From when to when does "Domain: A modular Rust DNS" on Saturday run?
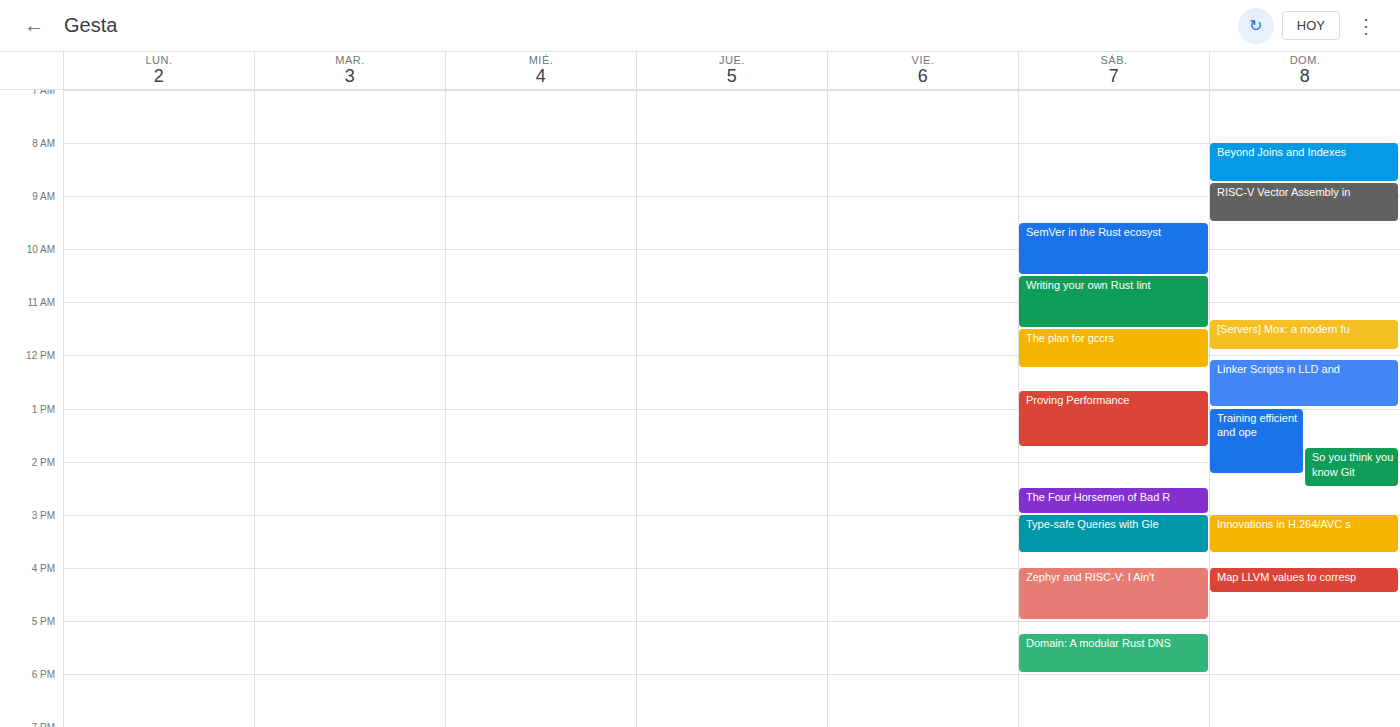
5:15 PM to 6:00 PM